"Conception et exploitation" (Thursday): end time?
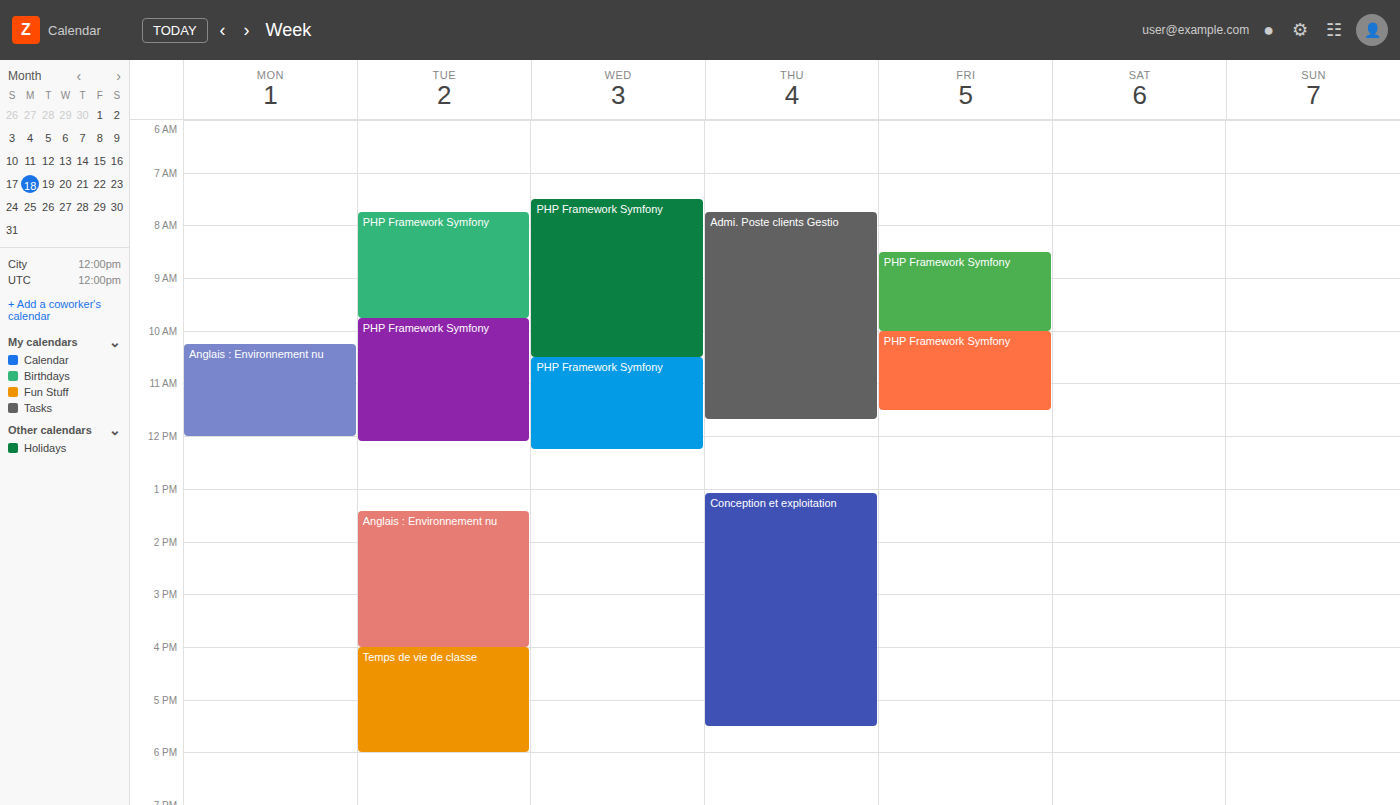
5:30 PM